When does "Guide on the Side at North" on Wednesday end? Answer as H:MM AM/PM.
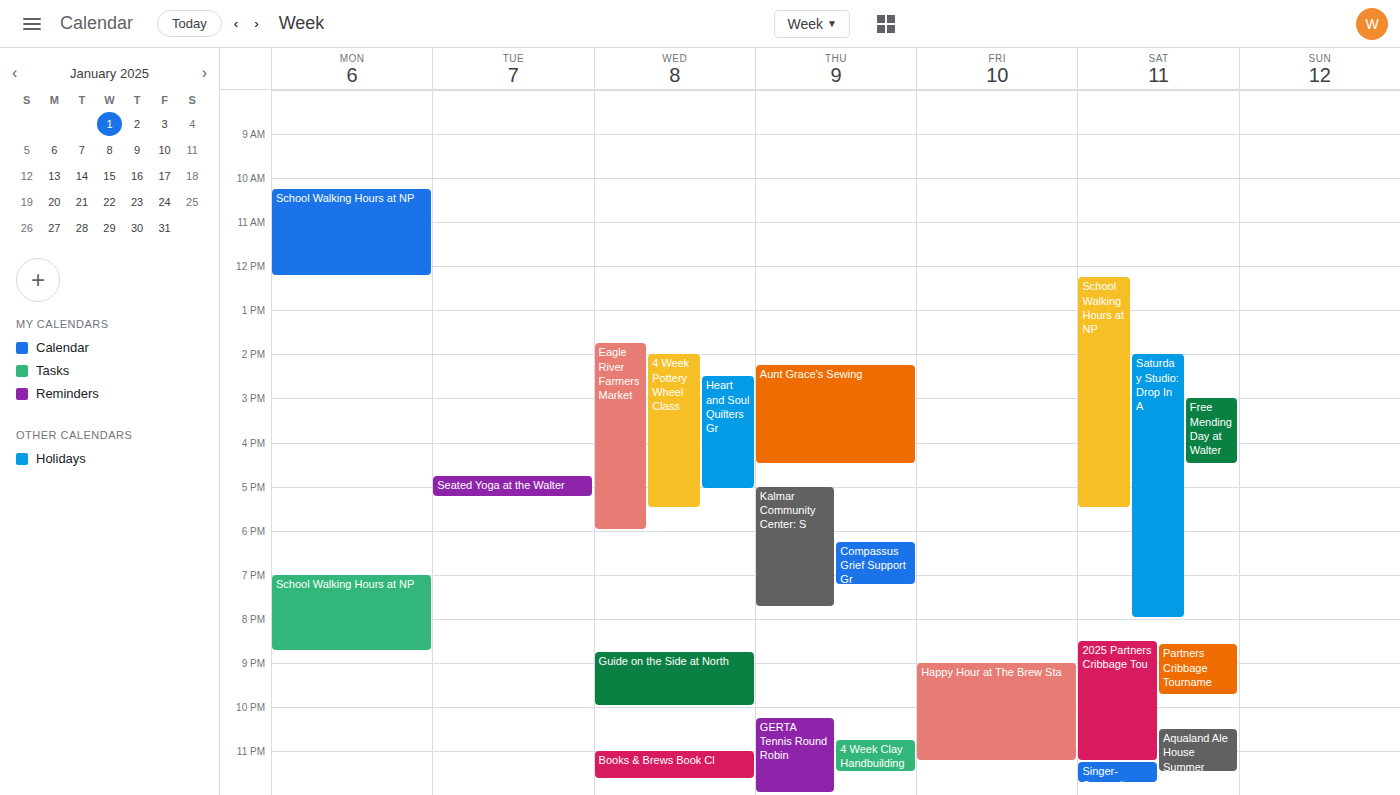
10:00 PM